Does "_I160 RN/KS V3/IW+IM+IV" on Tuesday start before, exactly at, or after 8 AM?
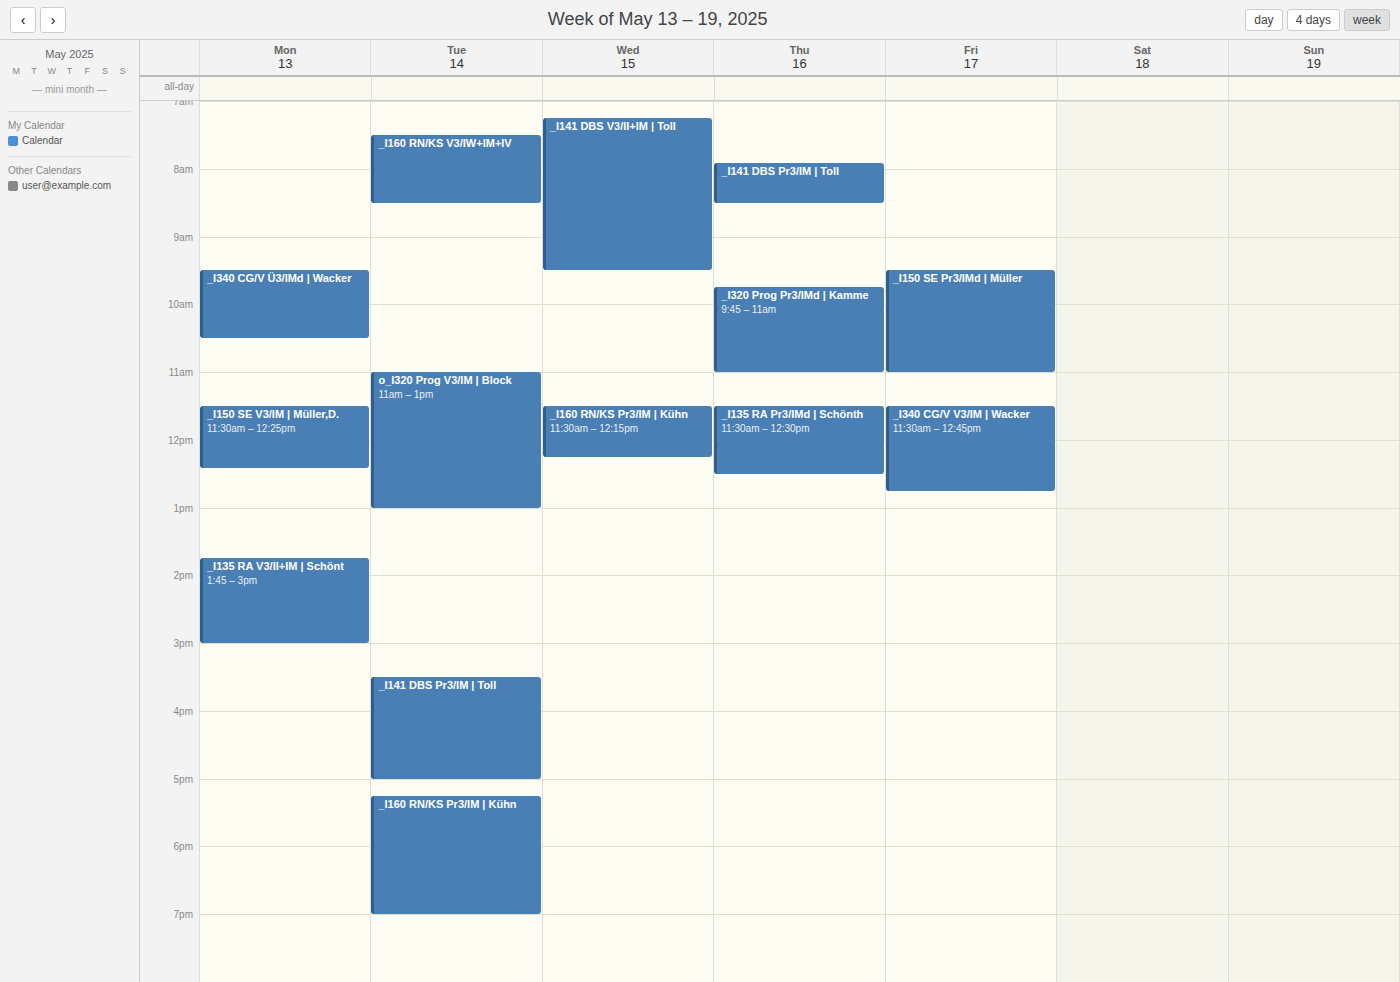
7:30 AM -- before 8 AM, 30 minutes above the 8 AM line.